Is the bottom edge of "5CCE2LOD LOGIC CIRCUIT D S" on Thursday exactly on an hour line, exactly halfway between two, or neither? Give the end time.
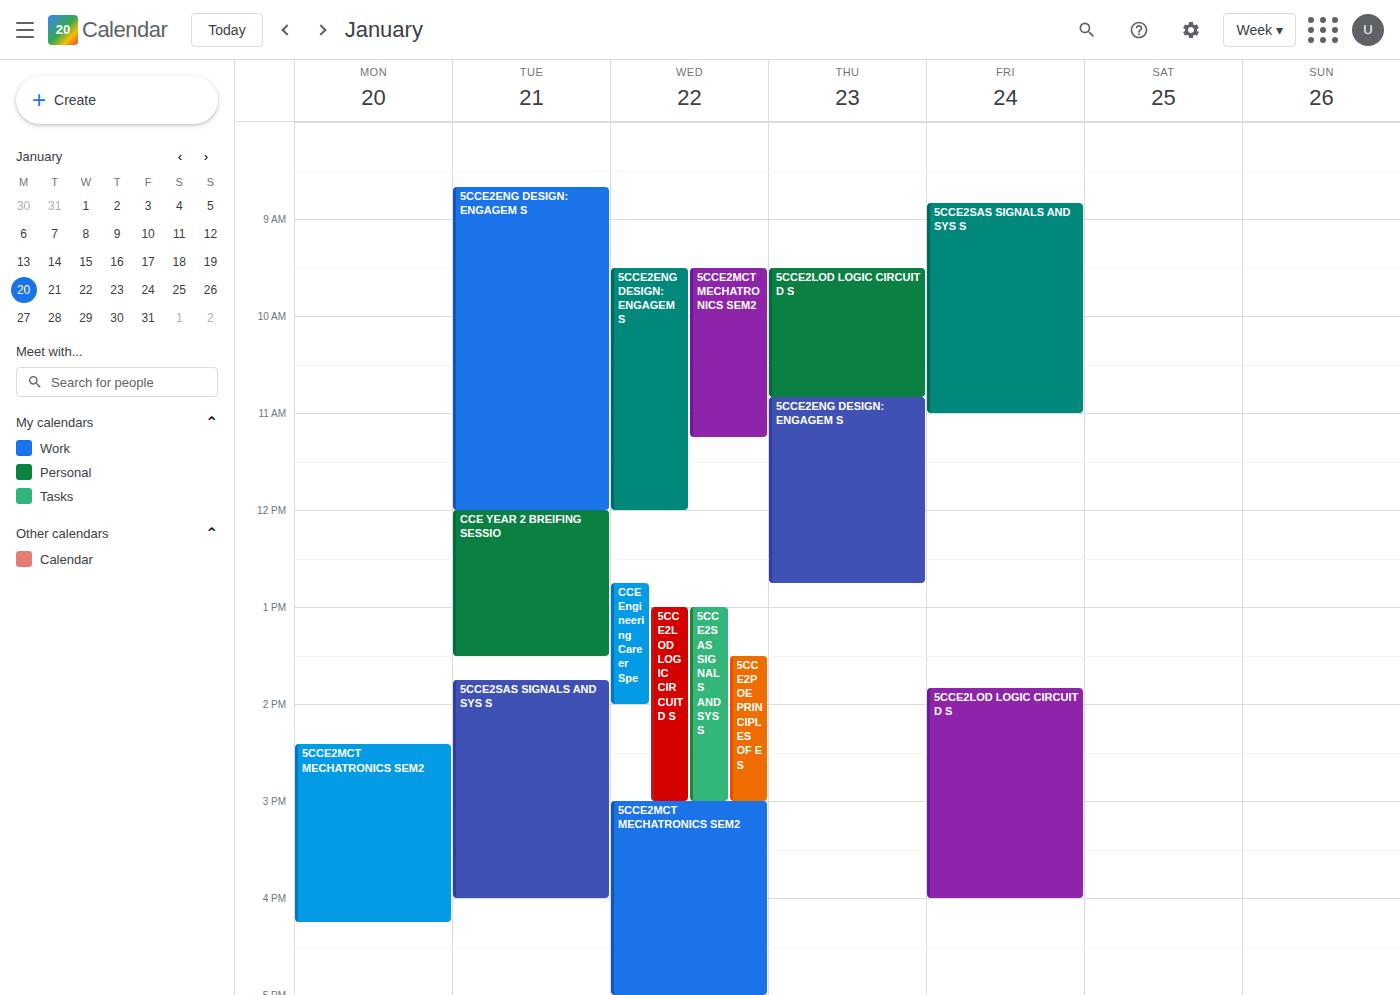
10:50 AM -- neither: 50 minutes below the 10 AM line and 10 minutes above the 11 AM line.